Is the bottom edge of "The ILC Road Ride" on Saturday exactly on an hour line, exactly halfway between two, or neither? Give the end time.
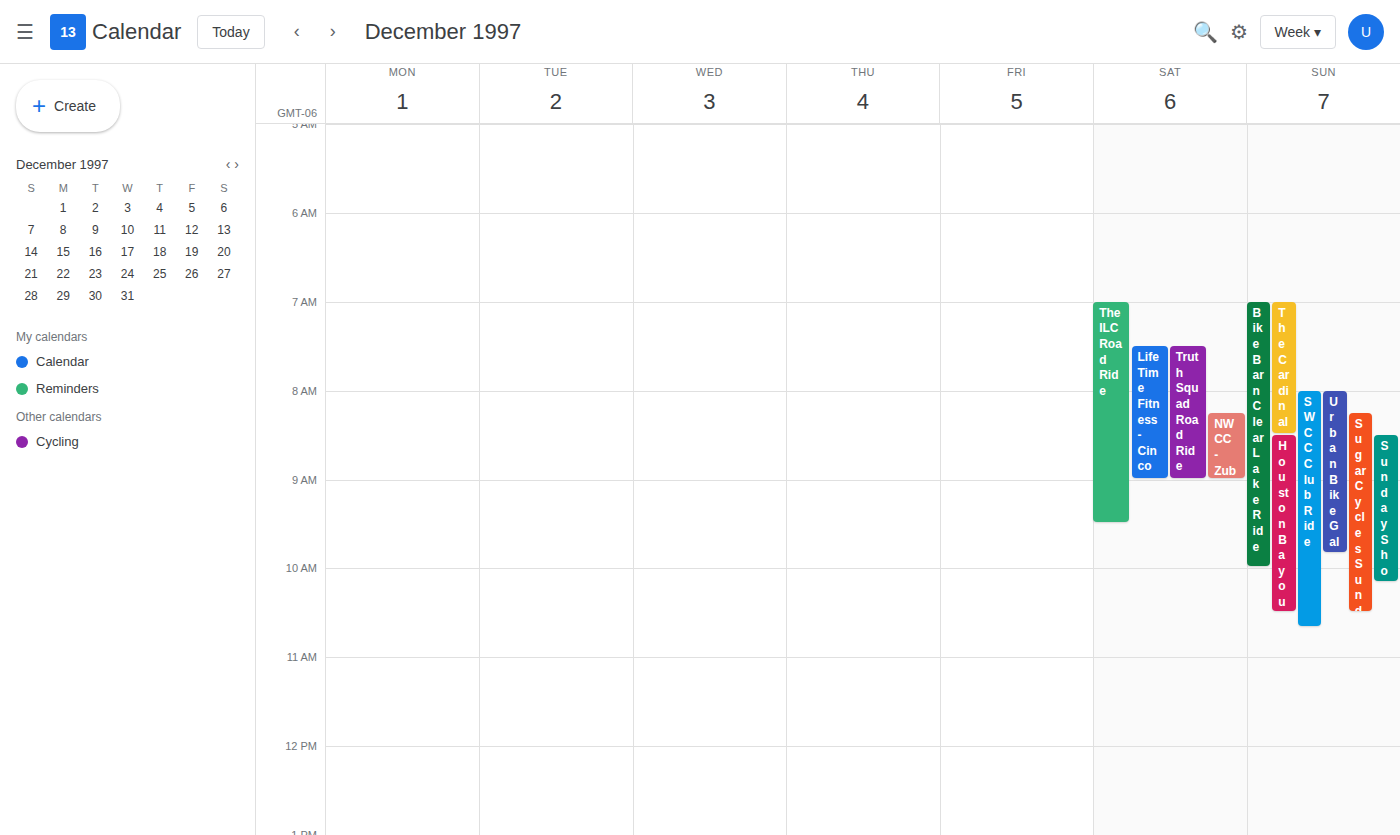
9:30 AM -- halfway between the 9 AM and 10 AM lines.